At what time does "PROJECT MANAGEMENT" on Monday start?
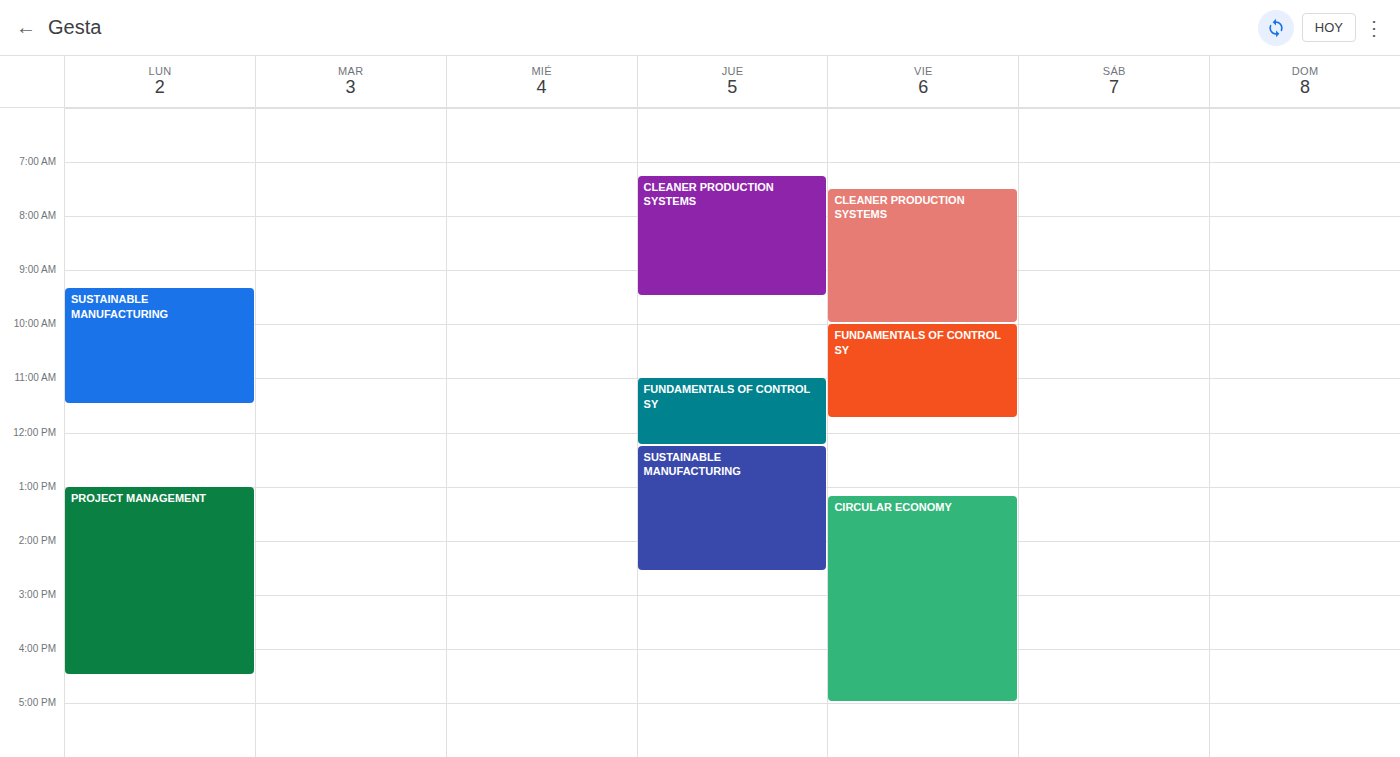
1:00 PM